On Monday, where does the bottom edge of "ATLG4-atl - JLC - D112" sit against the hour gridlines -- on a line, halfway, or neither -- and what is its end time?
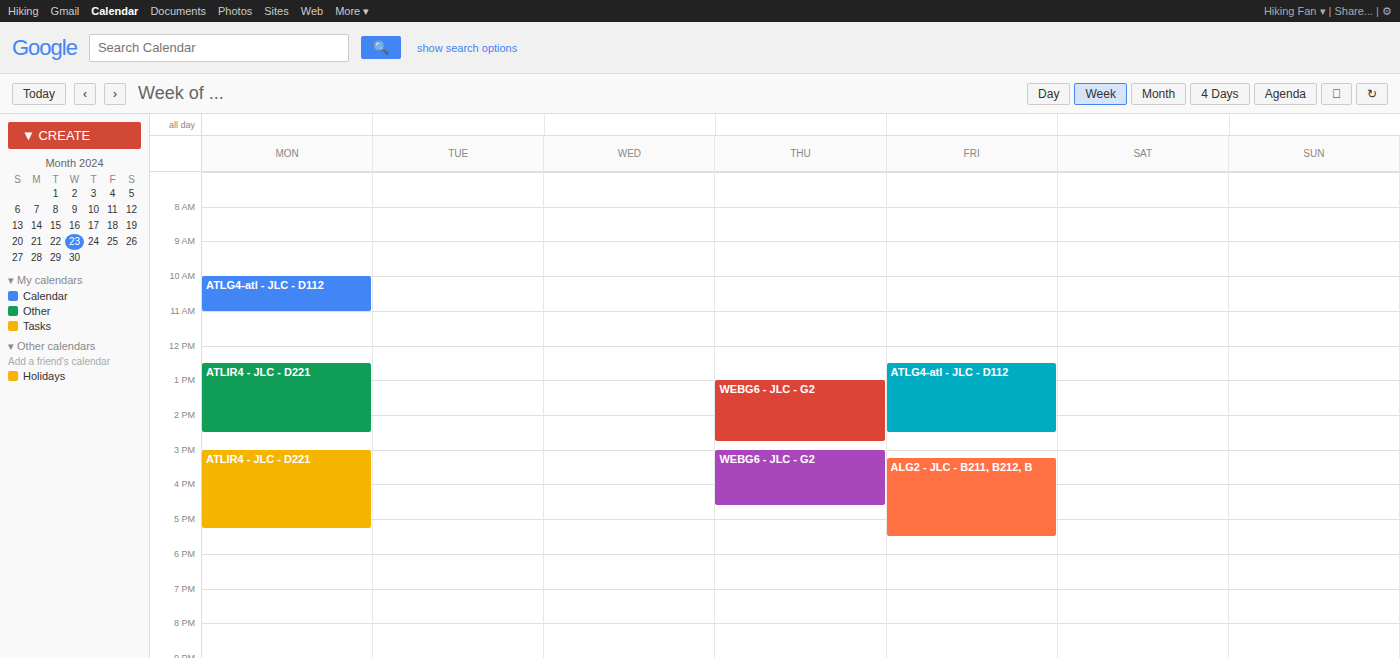
11:00 AM -- exactly on the 11 AM line.